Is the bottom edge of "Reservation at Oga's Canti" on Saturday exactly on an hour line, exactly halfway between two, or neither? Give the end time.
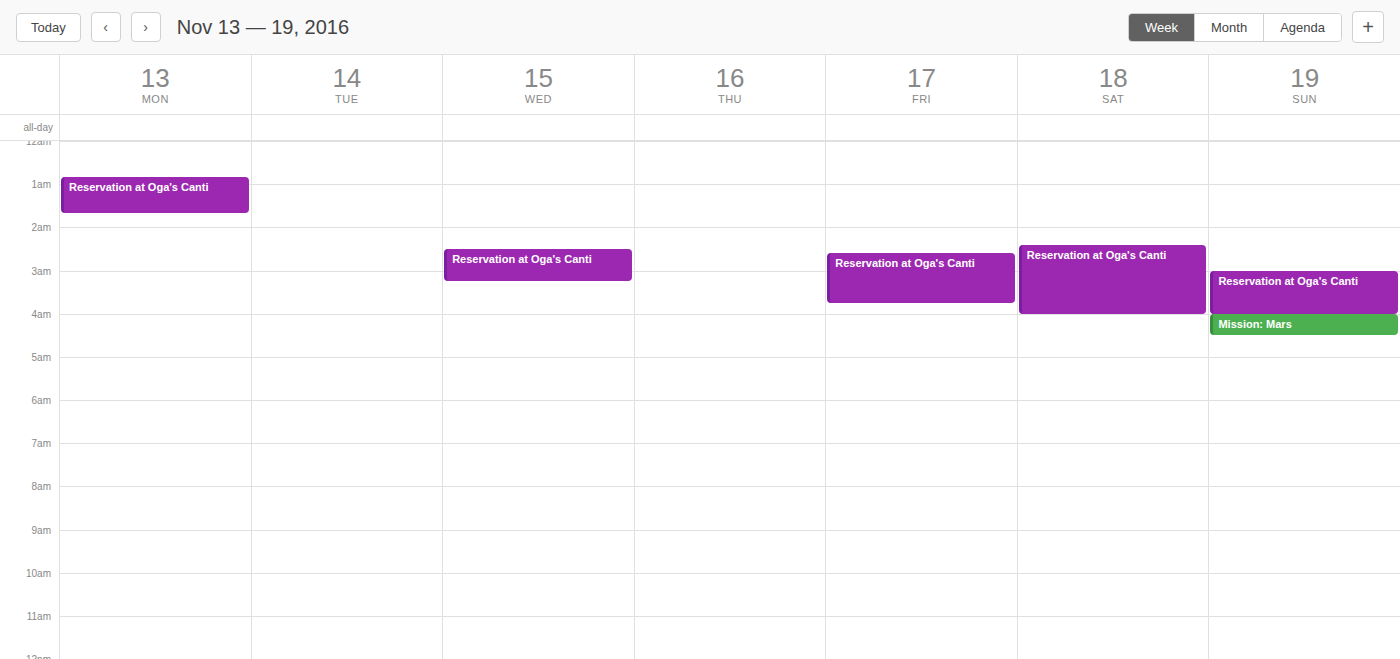
4:00 AM -- exactly on the 4 AM line.